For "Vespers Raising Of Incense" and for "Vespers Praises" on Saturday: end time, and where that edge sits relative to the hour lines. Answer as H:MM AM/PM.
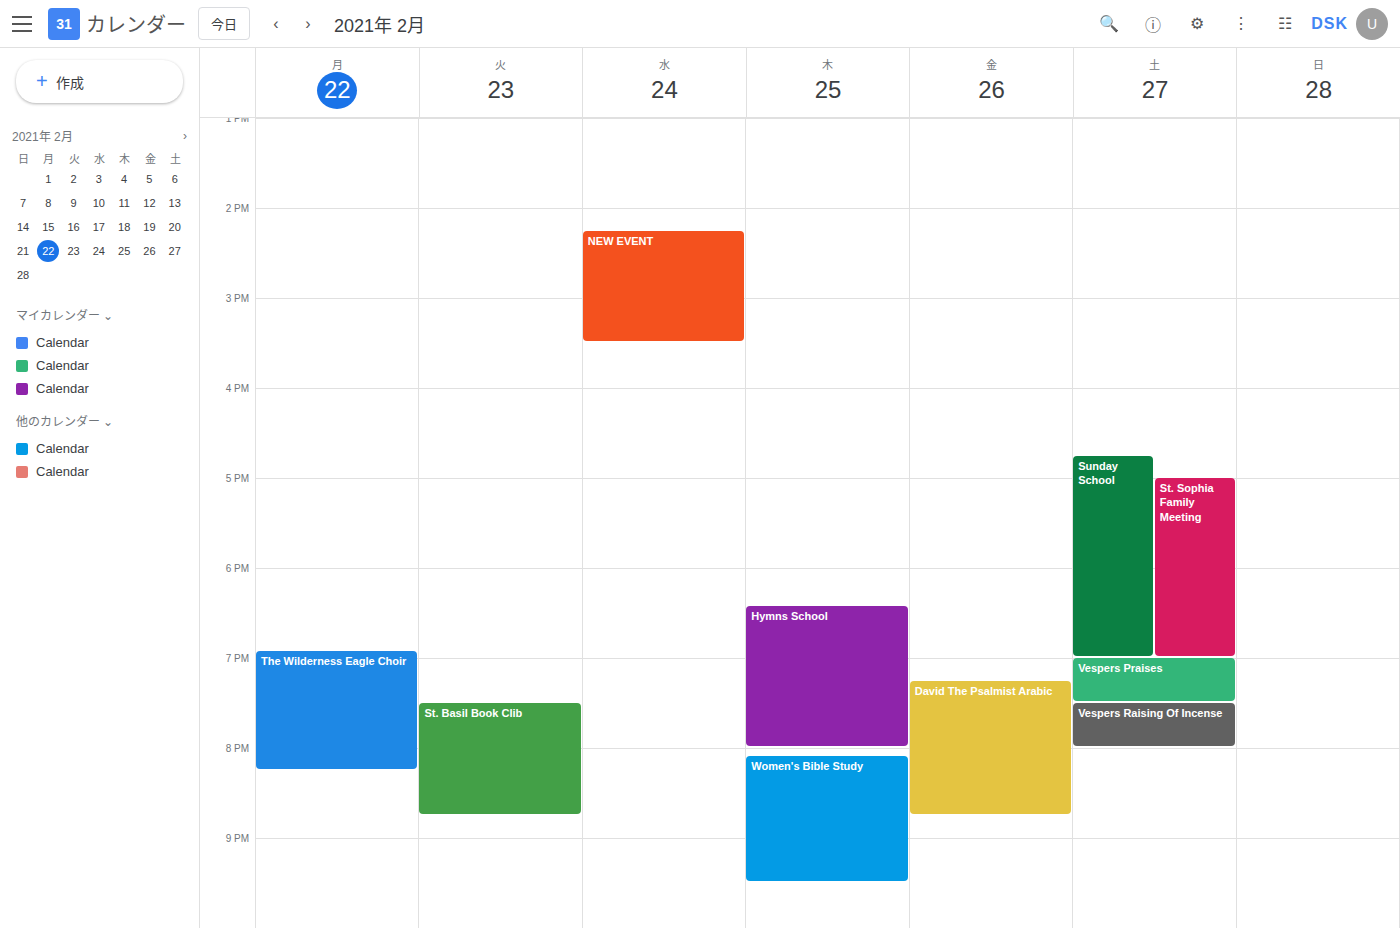
"Vespers Raising Of Incense": 8:00 PM, exactly on the 8 PM line. "Vespers Praises": 7:30 PM, halfway between the 7 PM and 8 PM lines.